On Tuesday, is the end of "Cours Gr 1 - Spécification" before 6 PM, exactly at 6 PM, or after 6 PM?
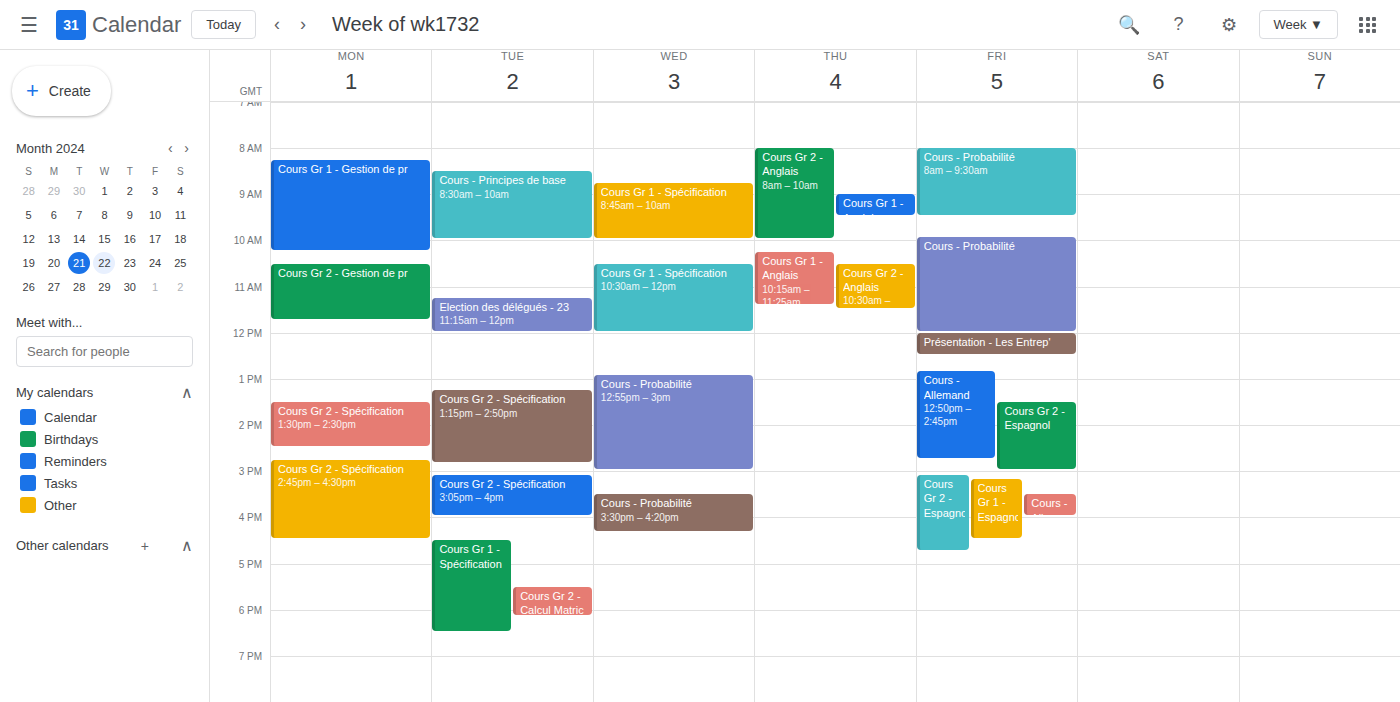
6:30 PM -- after 6 PM, 30 minutes below the 6 PM line.